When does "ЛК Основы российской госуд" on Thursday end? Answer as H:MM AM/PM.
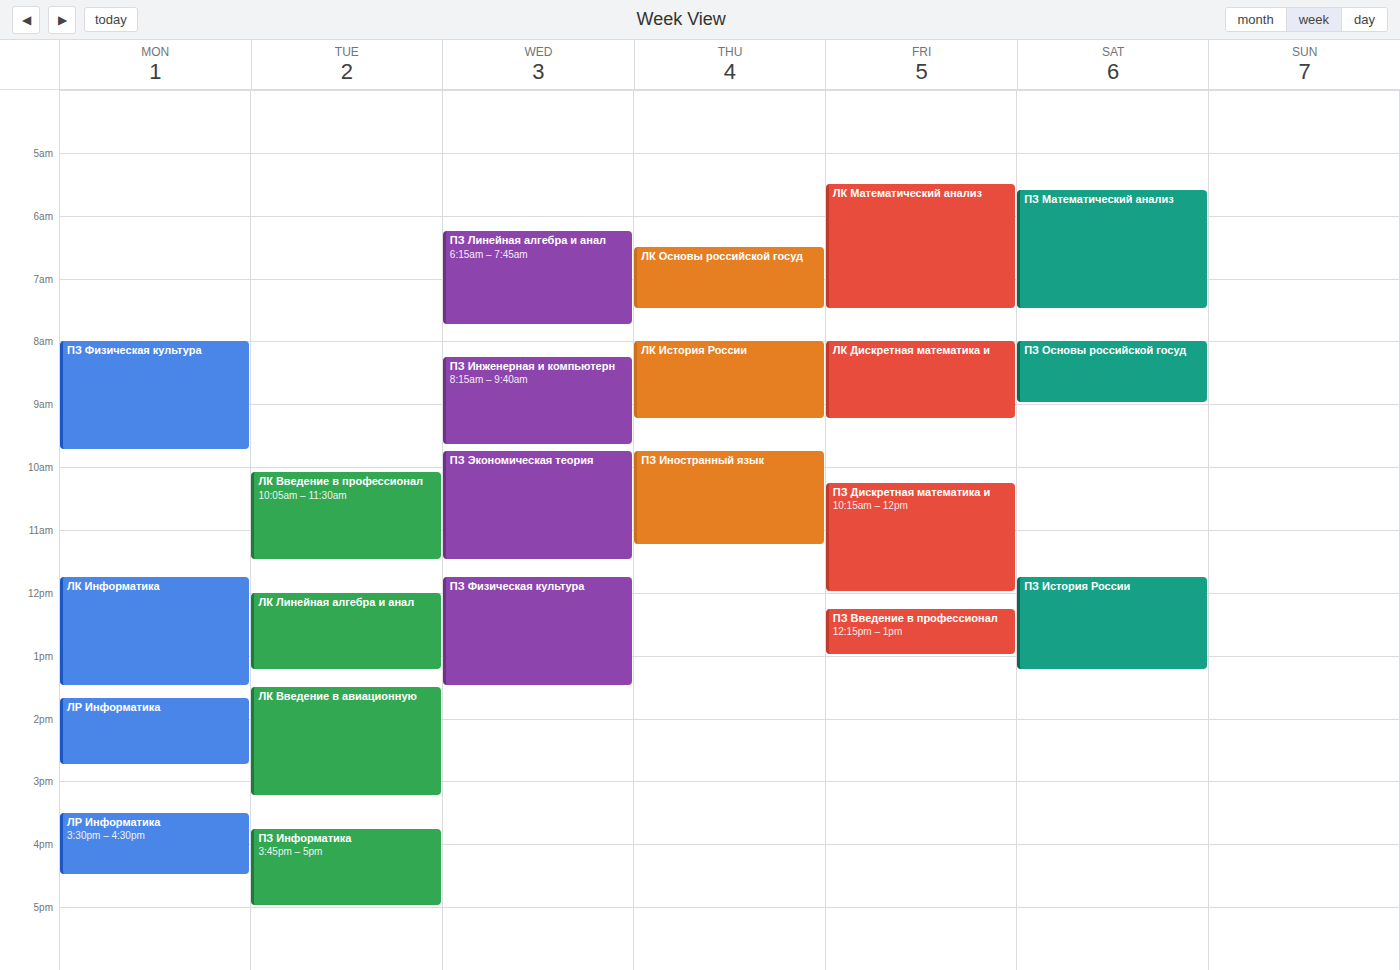
7:30 AM